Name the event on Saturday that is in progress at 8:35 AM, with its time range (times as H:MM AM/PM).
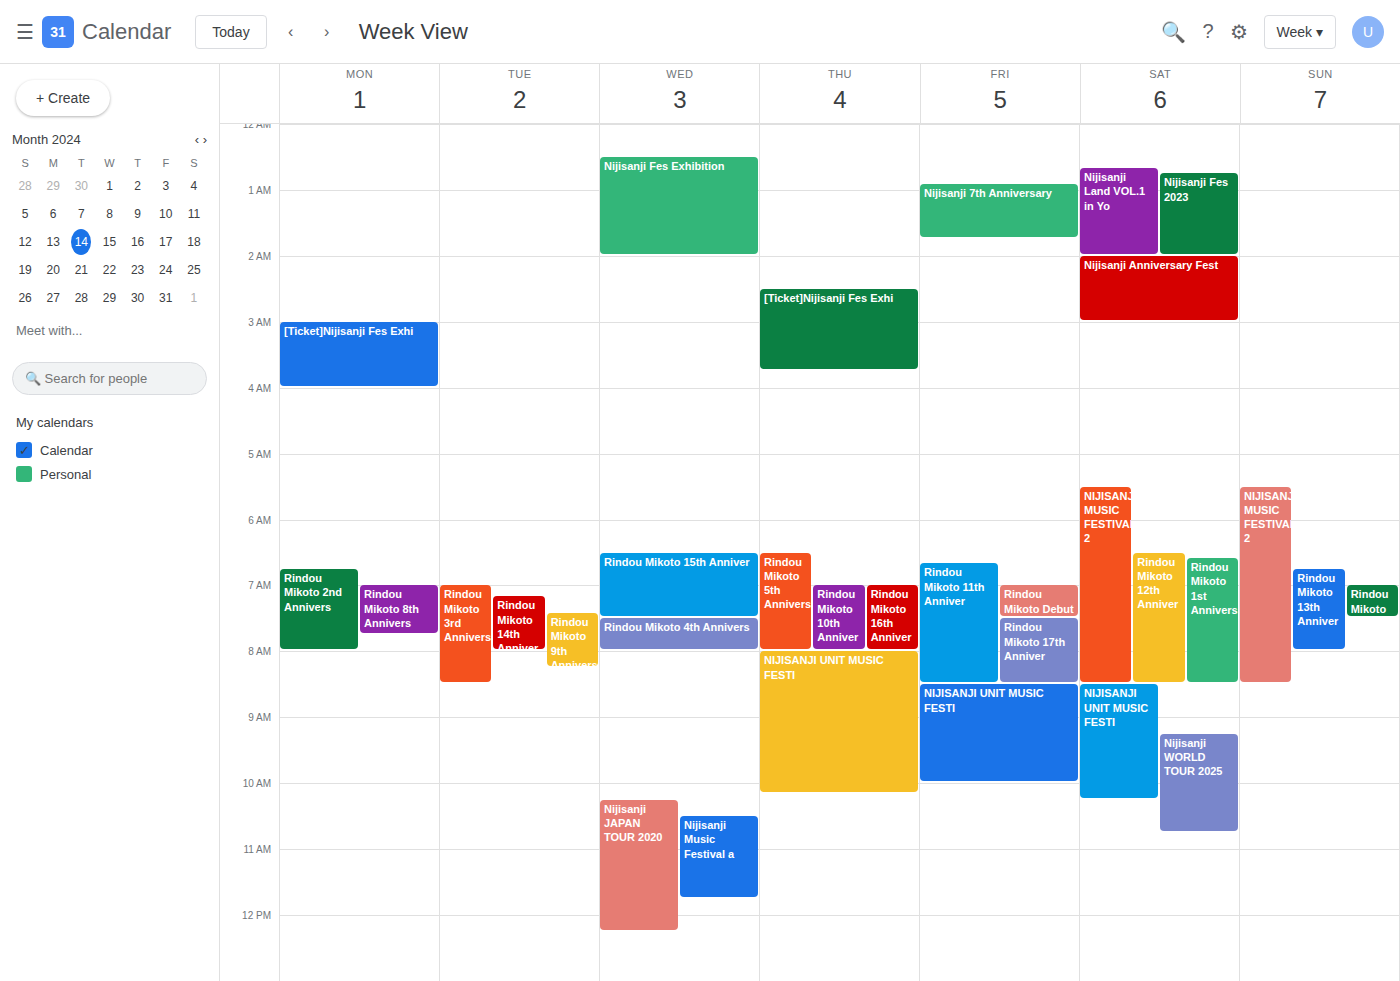
"NIJISANJI UNIT MUSIC FESTI", 8:30 AM to 10:15 AM